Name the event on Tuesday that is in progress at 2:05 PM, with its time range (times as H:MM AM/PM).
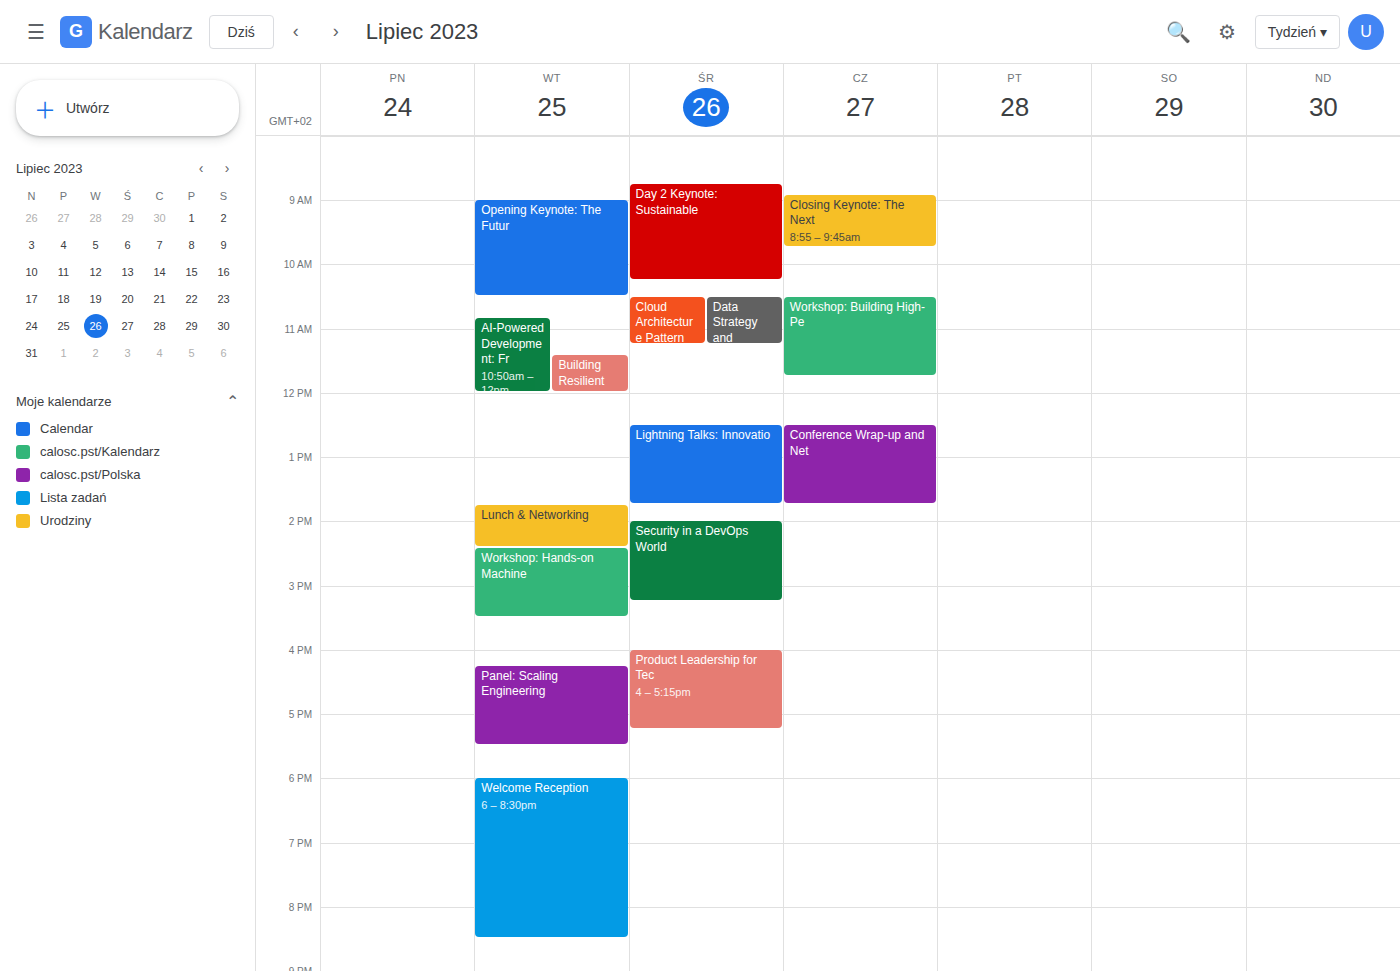
"Lunch & Networking", 1:45 PM to 2:25 PM